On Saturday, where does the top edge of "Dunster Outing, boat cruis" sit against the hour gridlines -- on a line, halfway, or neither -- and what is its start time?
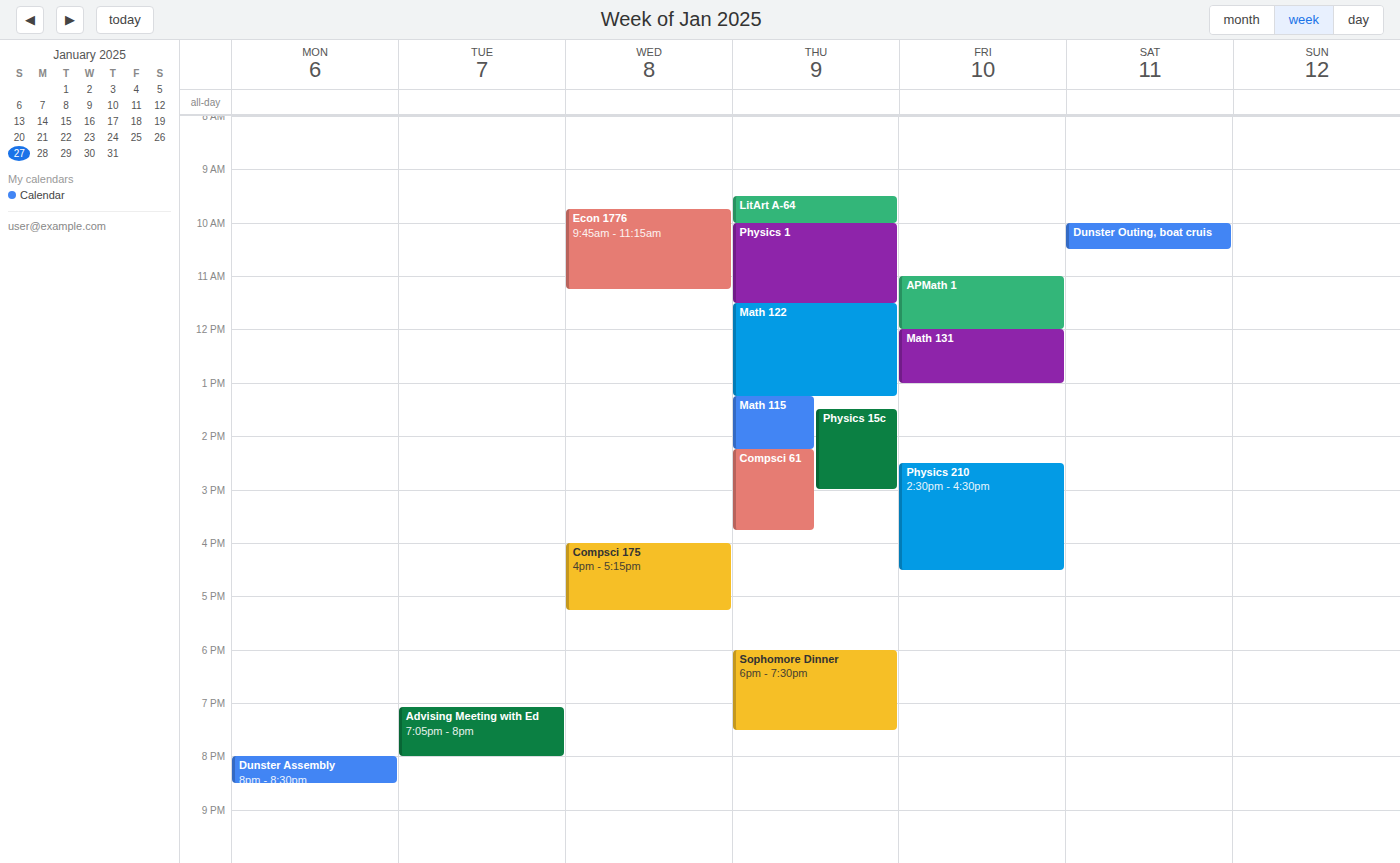
10:00 AM -- exactly on the 10 AM line.